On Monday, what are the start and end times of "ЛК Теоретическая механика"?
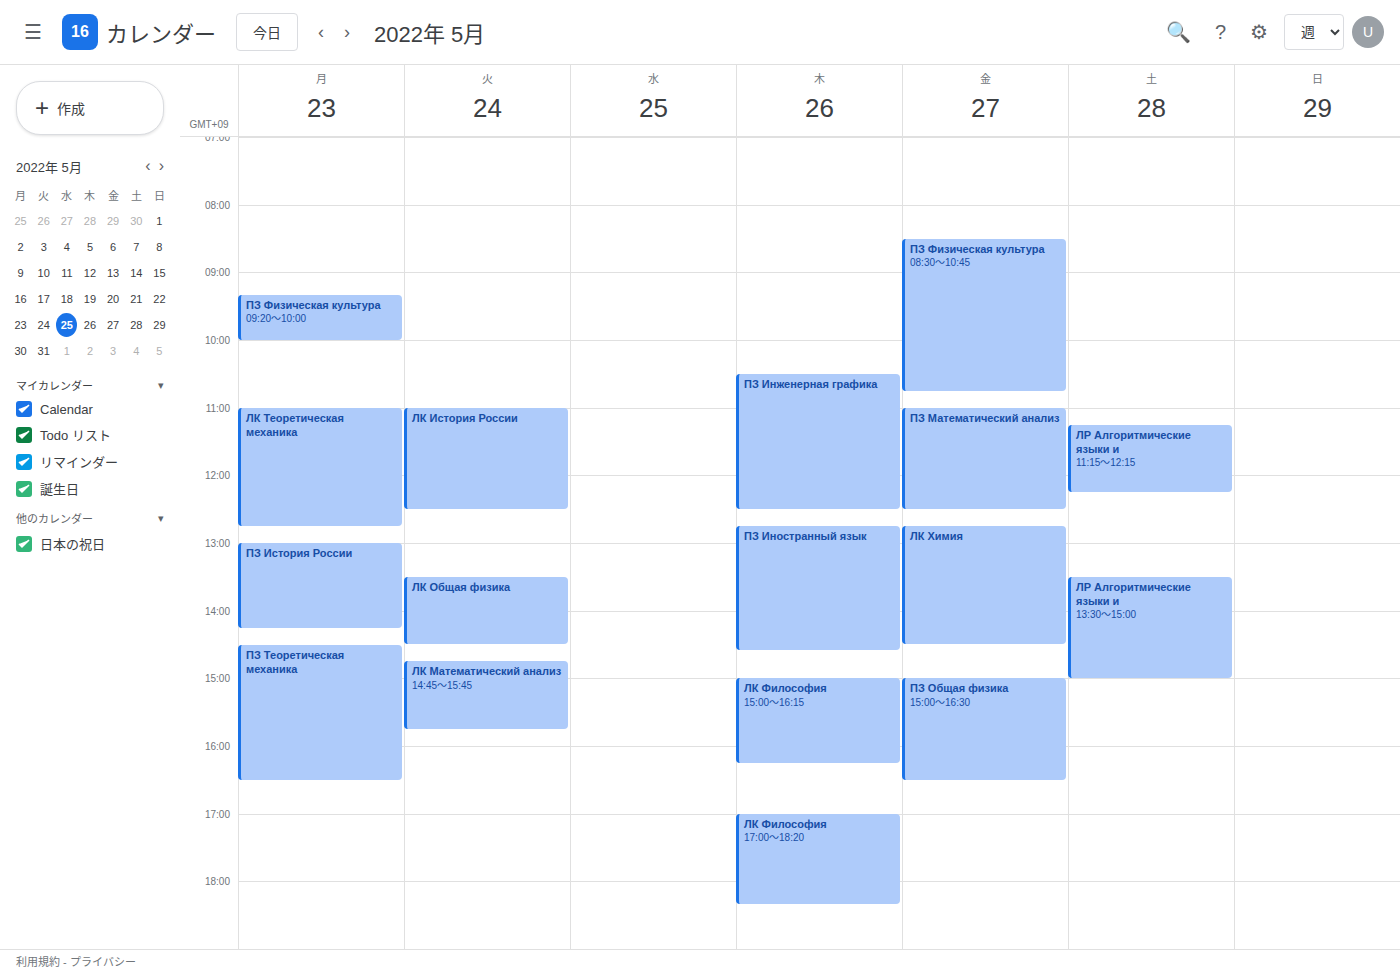
11:00 AM to 12:45 PM